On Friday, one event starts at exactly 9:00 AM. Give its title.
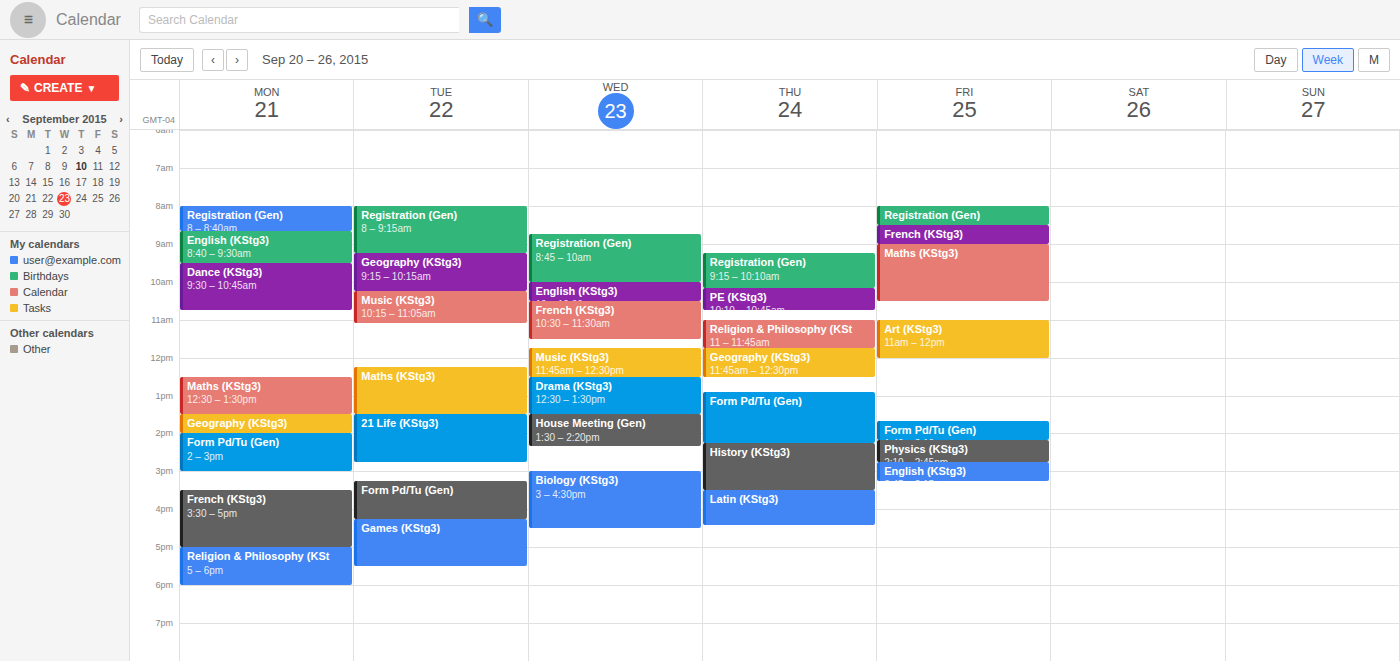
"Maths (KStg3)"